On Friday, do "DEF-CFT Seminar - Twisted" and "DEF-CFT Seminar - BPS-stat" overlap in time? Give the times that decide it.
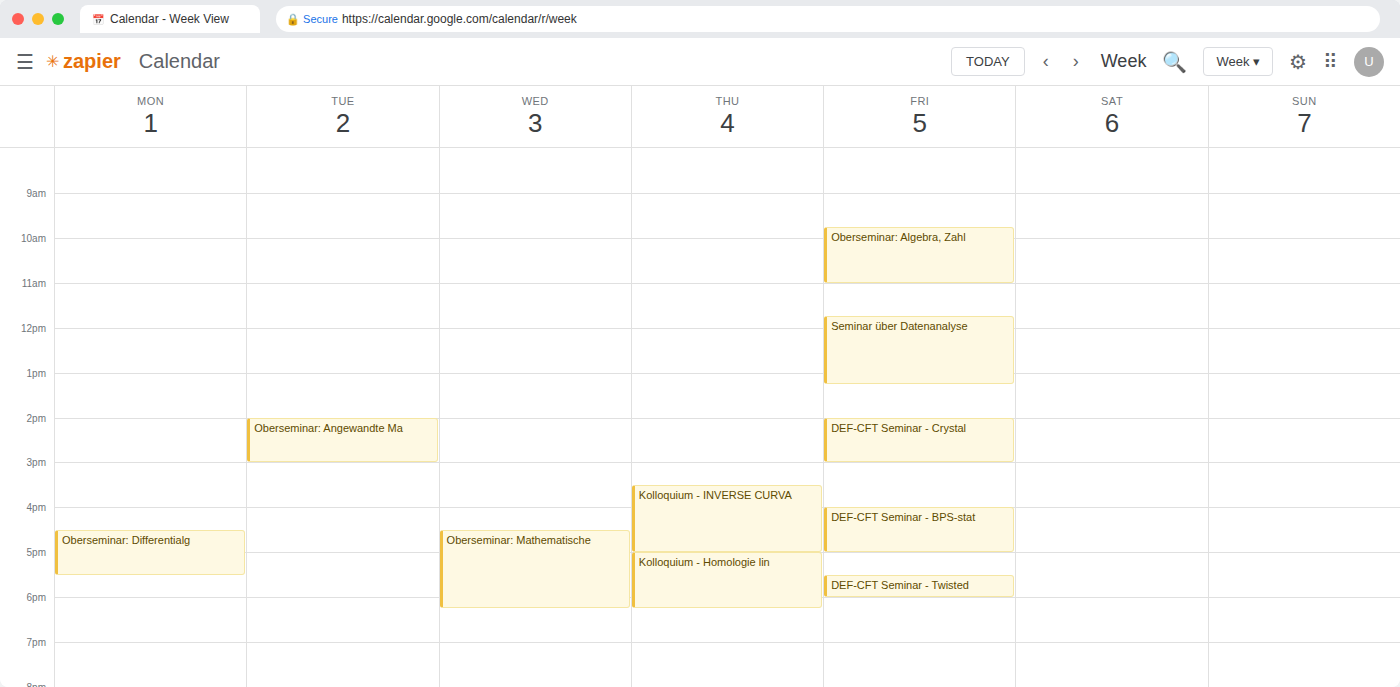
"DEF-CFT Seminar - BPS-stat" ends at 5:00 PM and "DEF-CFT Seminar - Twisted" starts at 5:30 PM -- no overlap.